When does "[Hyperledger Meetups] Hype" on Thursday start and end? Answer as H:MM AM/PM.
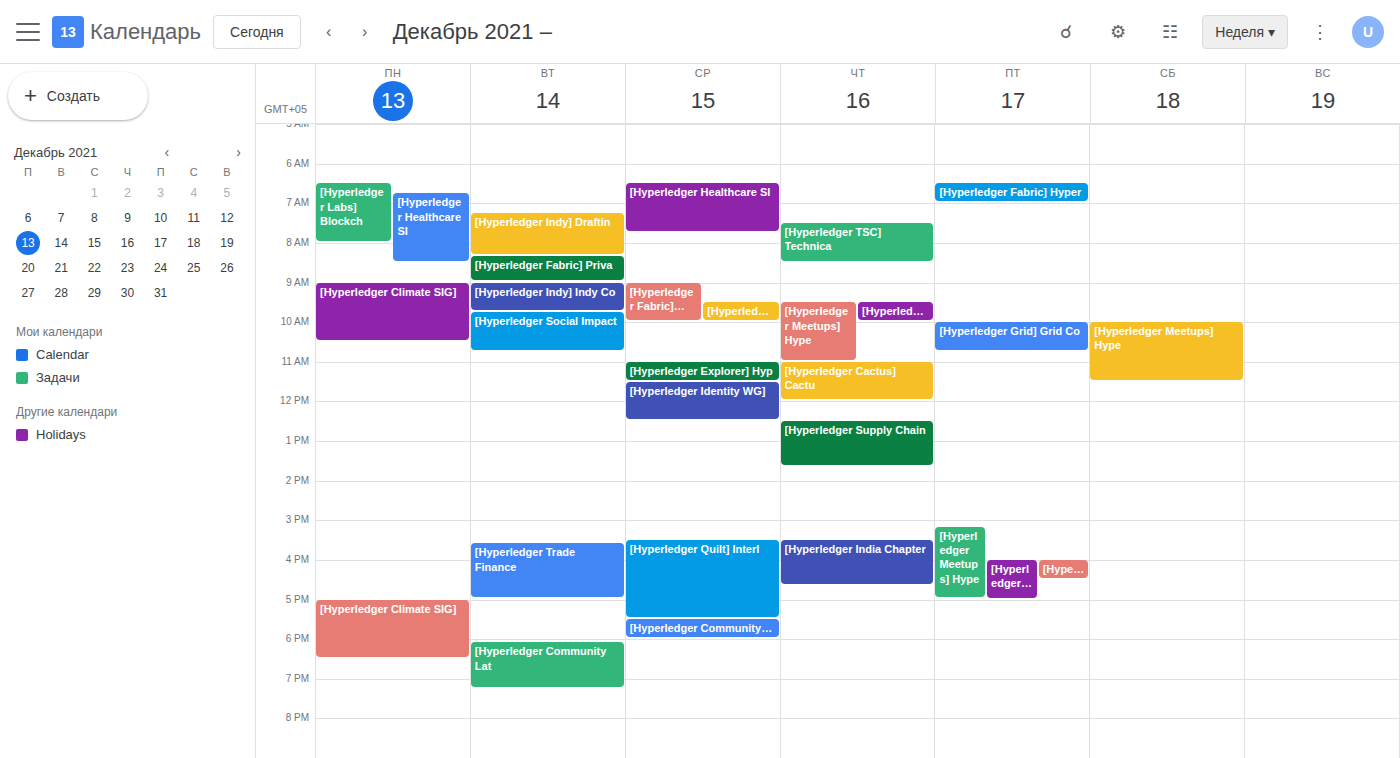
9:30 AM to 11:00 AM